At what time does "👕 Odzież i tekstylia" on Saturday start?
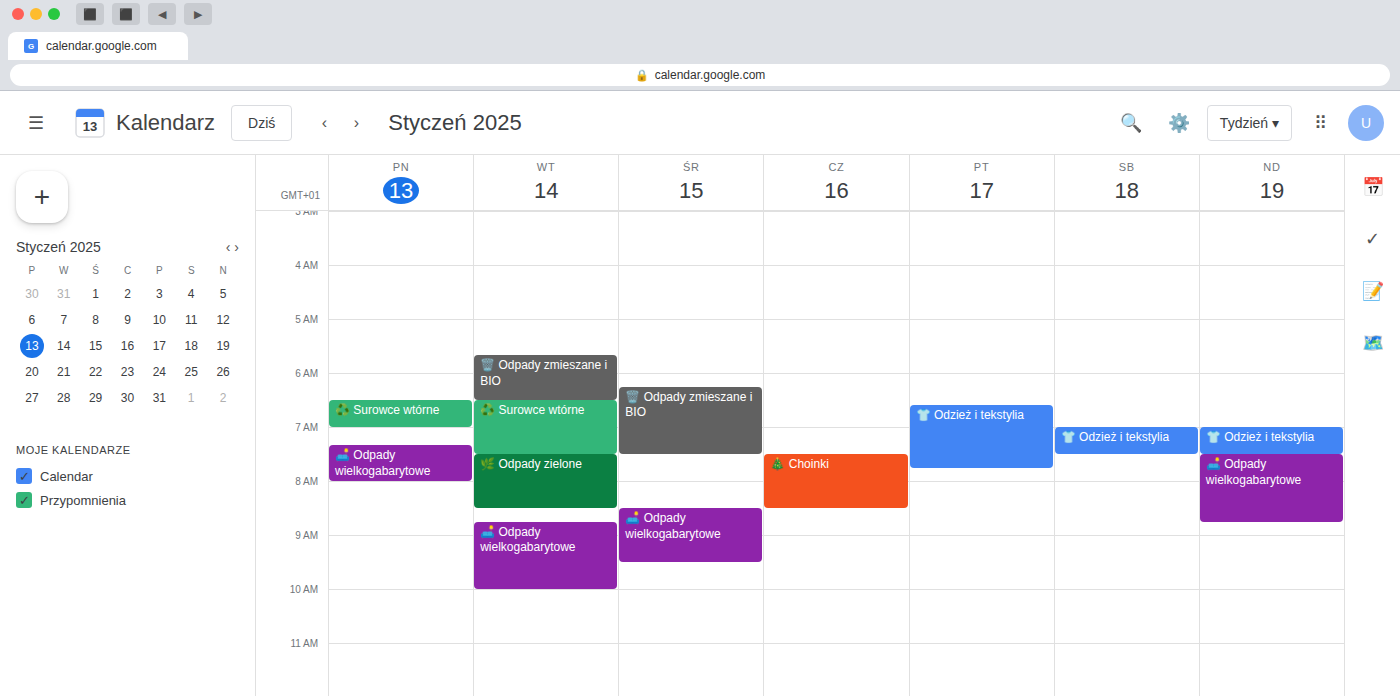
07:00